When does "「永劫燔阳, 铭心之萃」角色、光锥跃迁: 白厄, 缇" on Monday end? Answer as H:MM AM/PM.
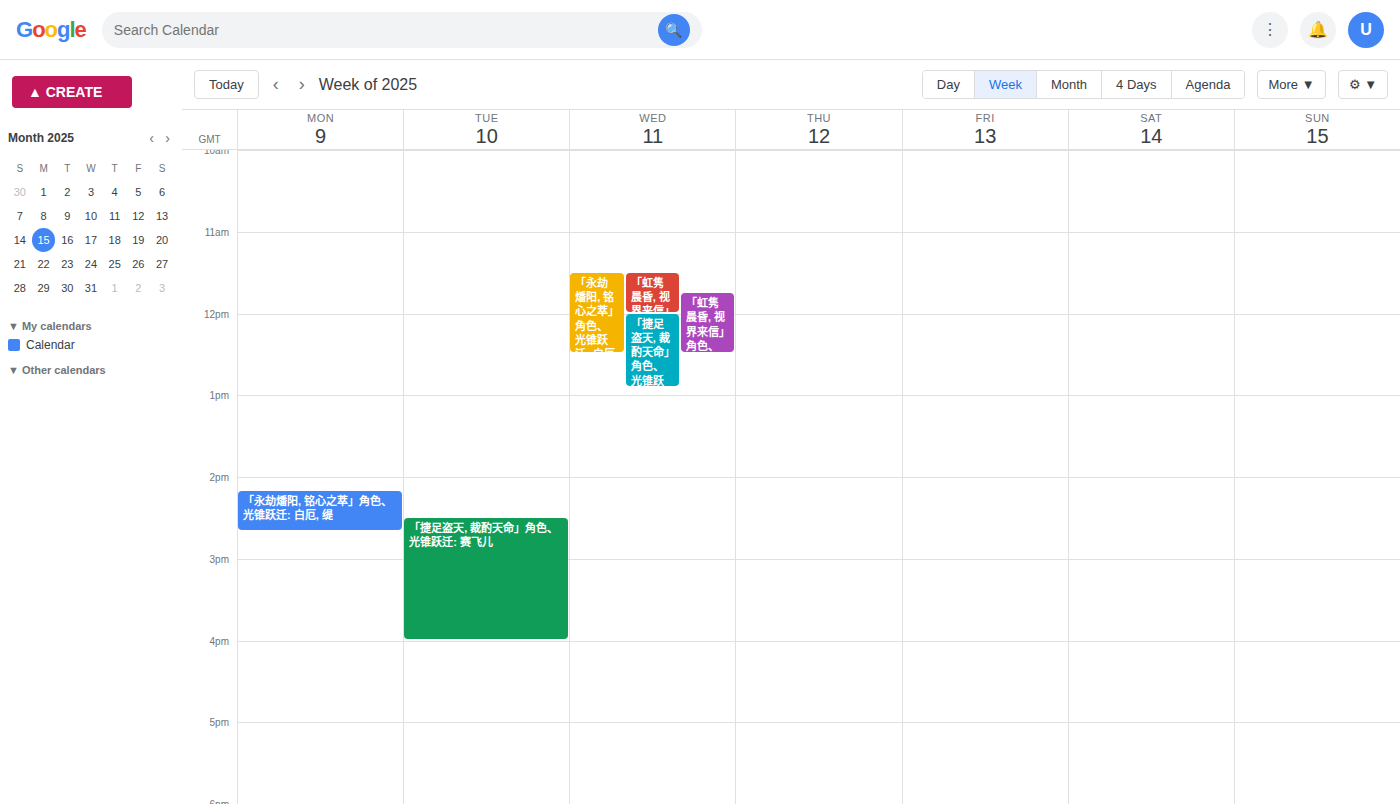
2:40 PM